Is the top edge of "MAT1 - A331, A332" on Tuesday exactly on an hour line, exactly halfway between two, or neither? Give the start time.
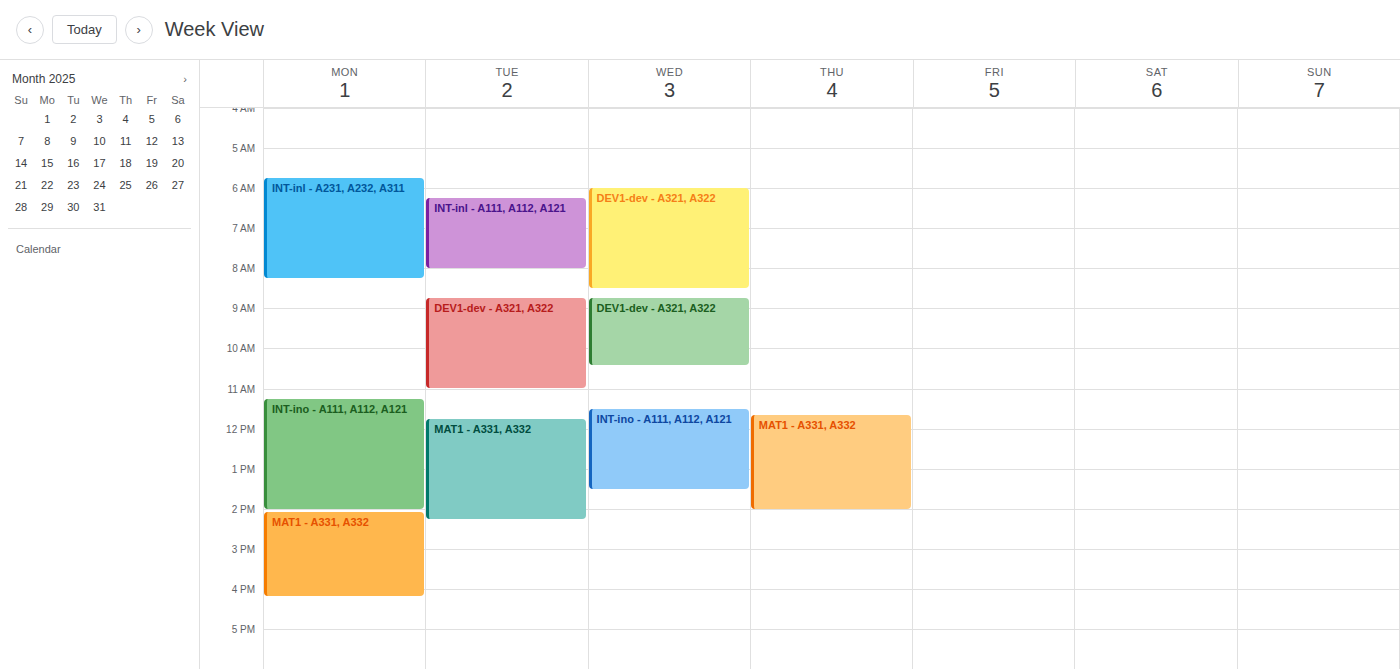
11:45 AM -- neither: three quarters of the way from the 11 AM line to the 12 PM line.